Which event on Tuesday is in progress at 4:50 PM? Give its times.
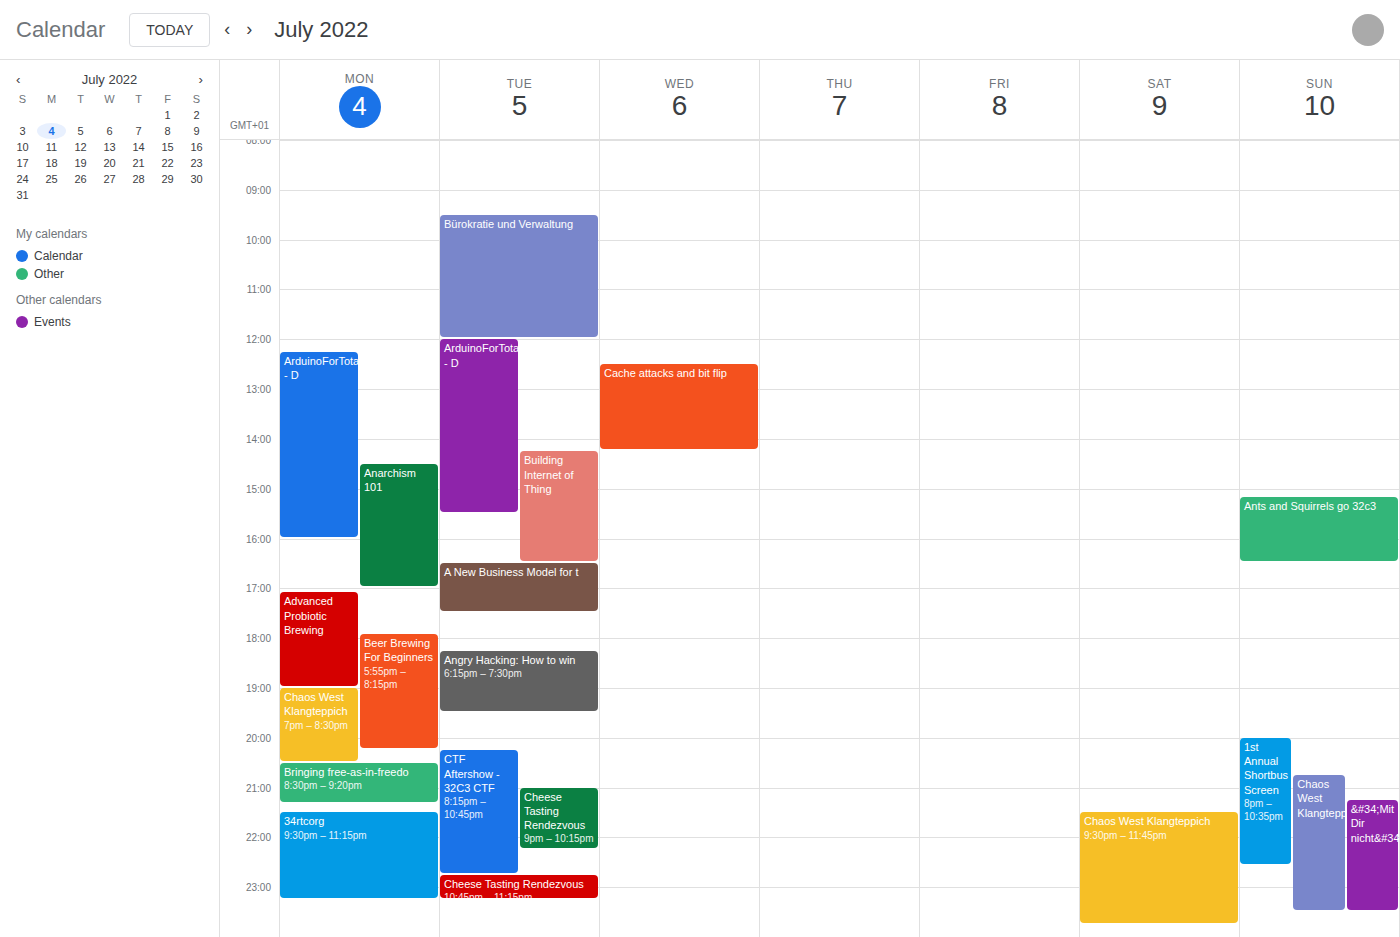
"A New Business Model for t", 4:30 PM to 5:30 PM